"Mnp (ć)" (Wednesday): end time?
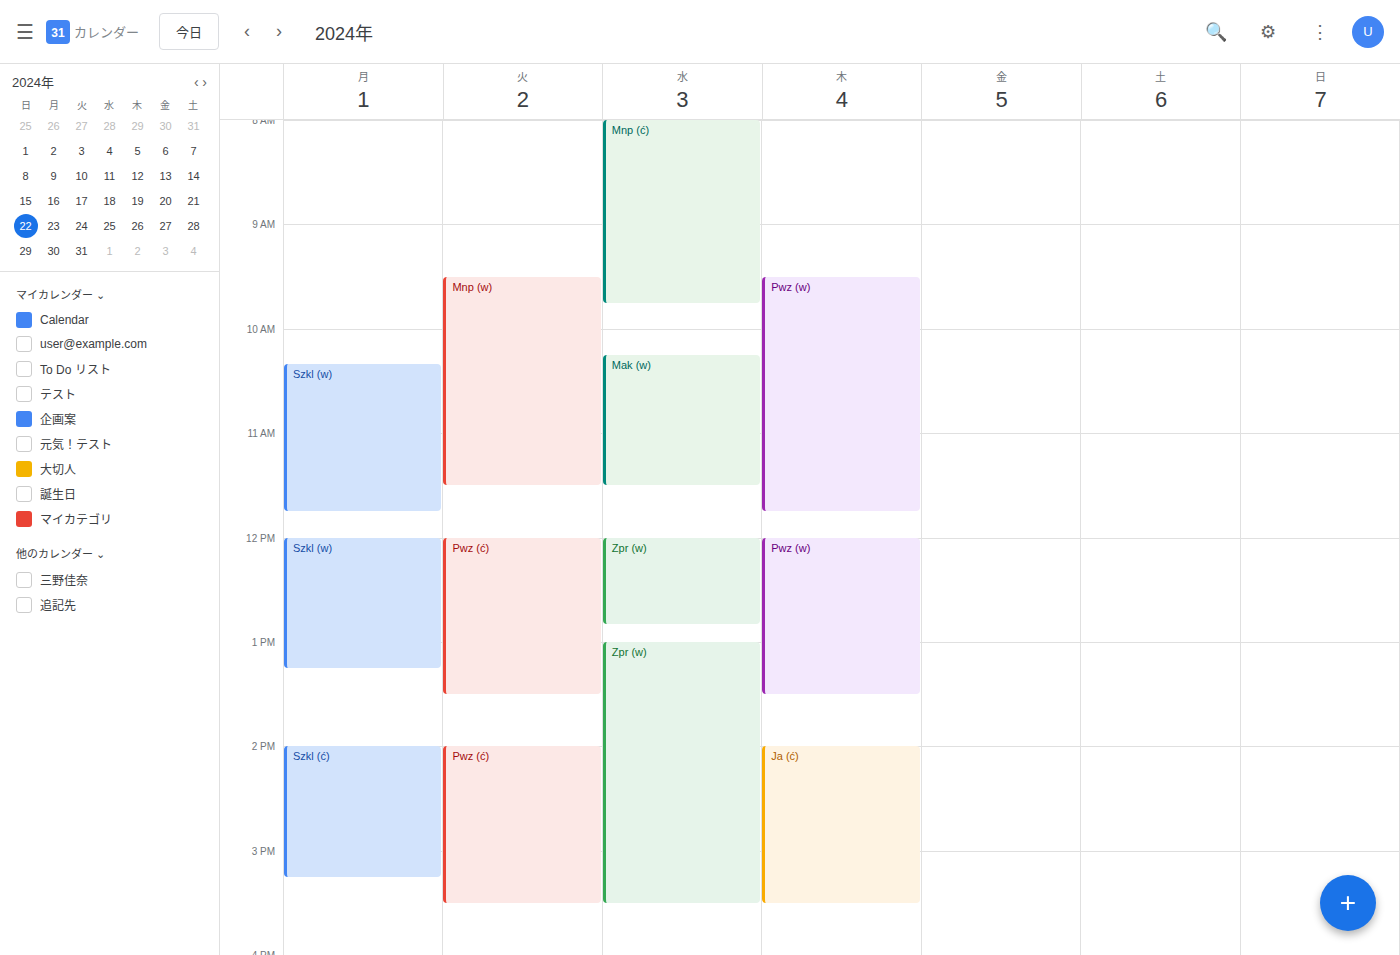
09:45